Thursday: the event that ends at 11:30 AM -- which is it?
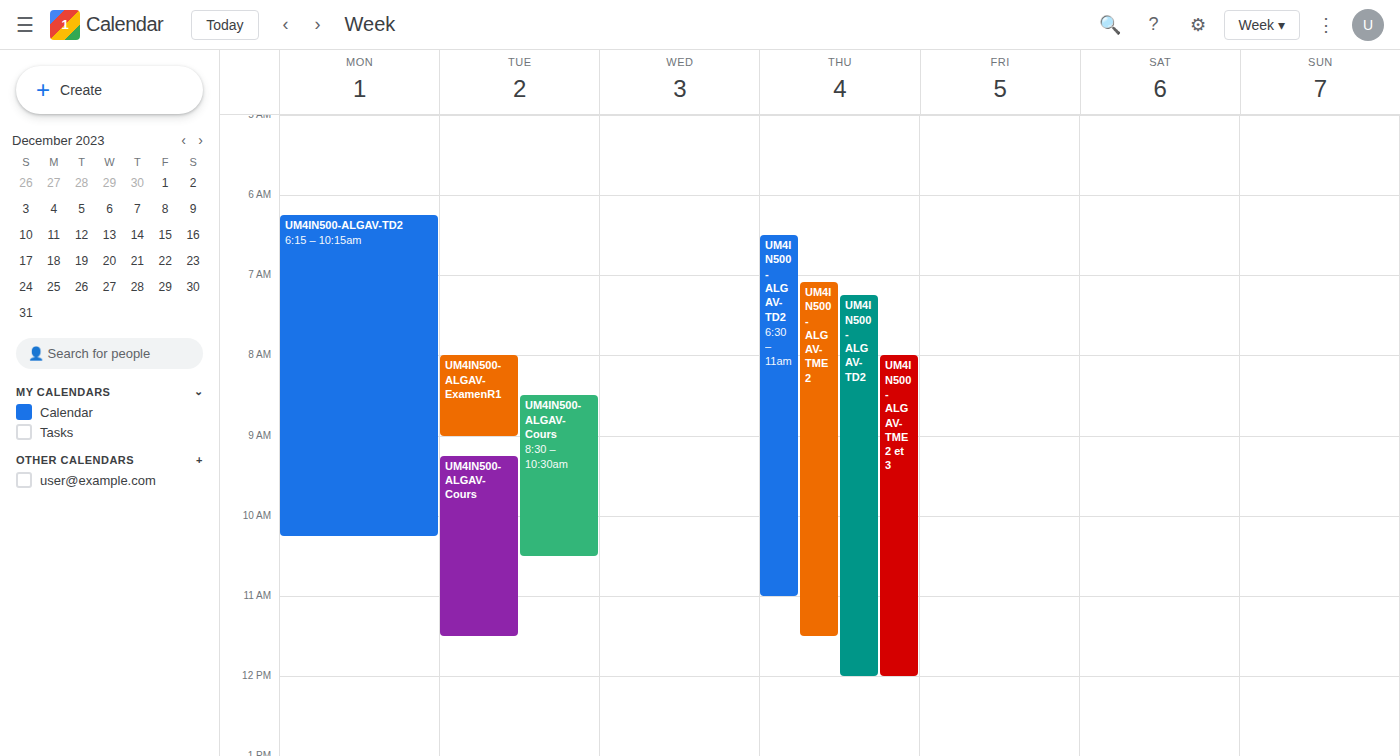
"UM4IN500-ALGAV-TME2"